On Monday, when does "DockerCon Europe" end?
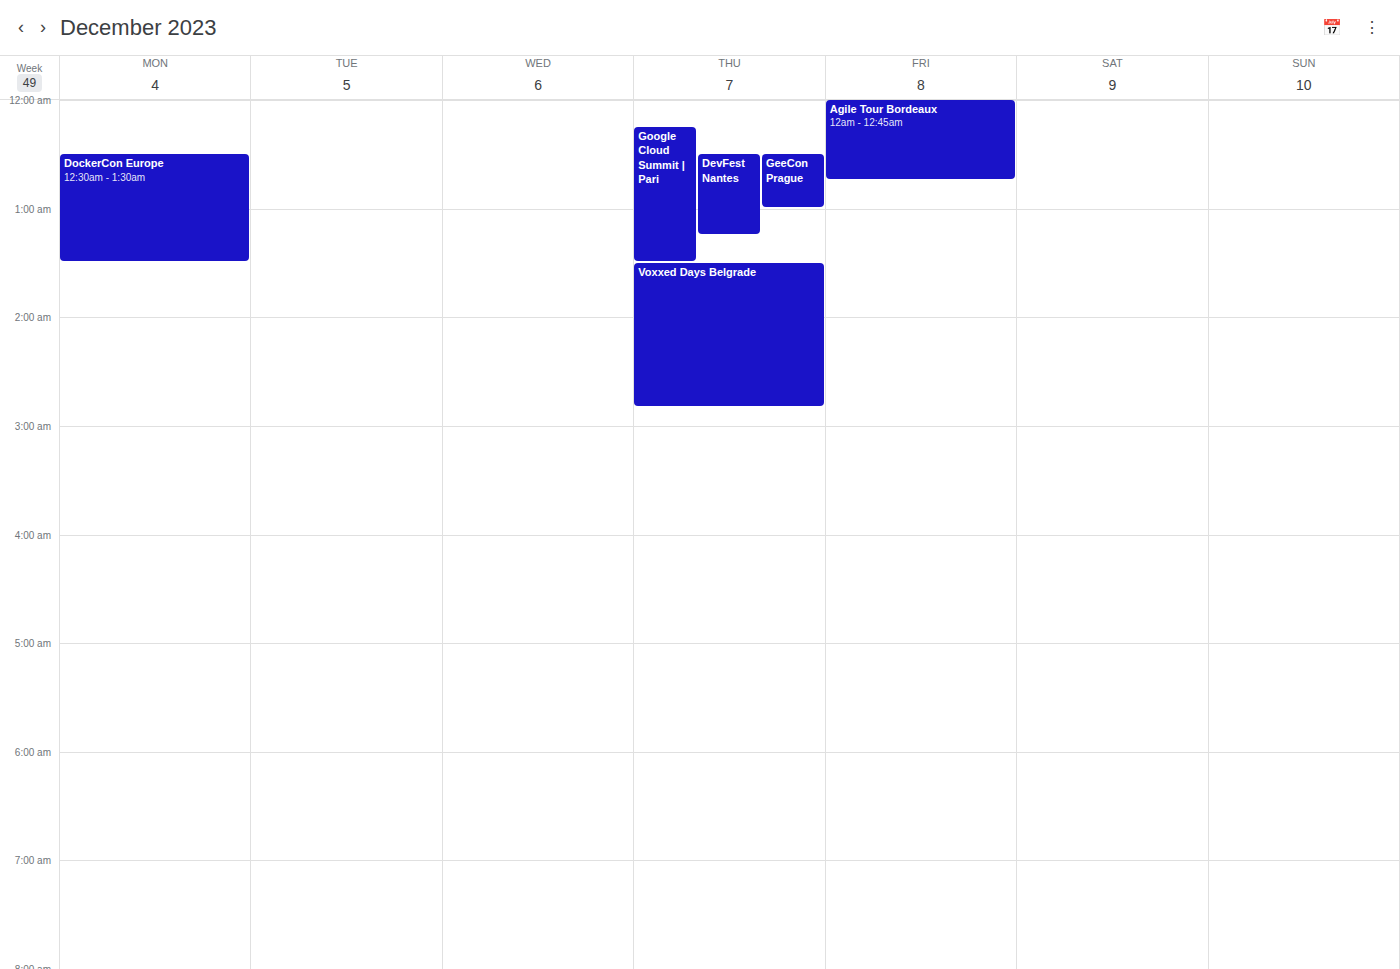
1:30 AM